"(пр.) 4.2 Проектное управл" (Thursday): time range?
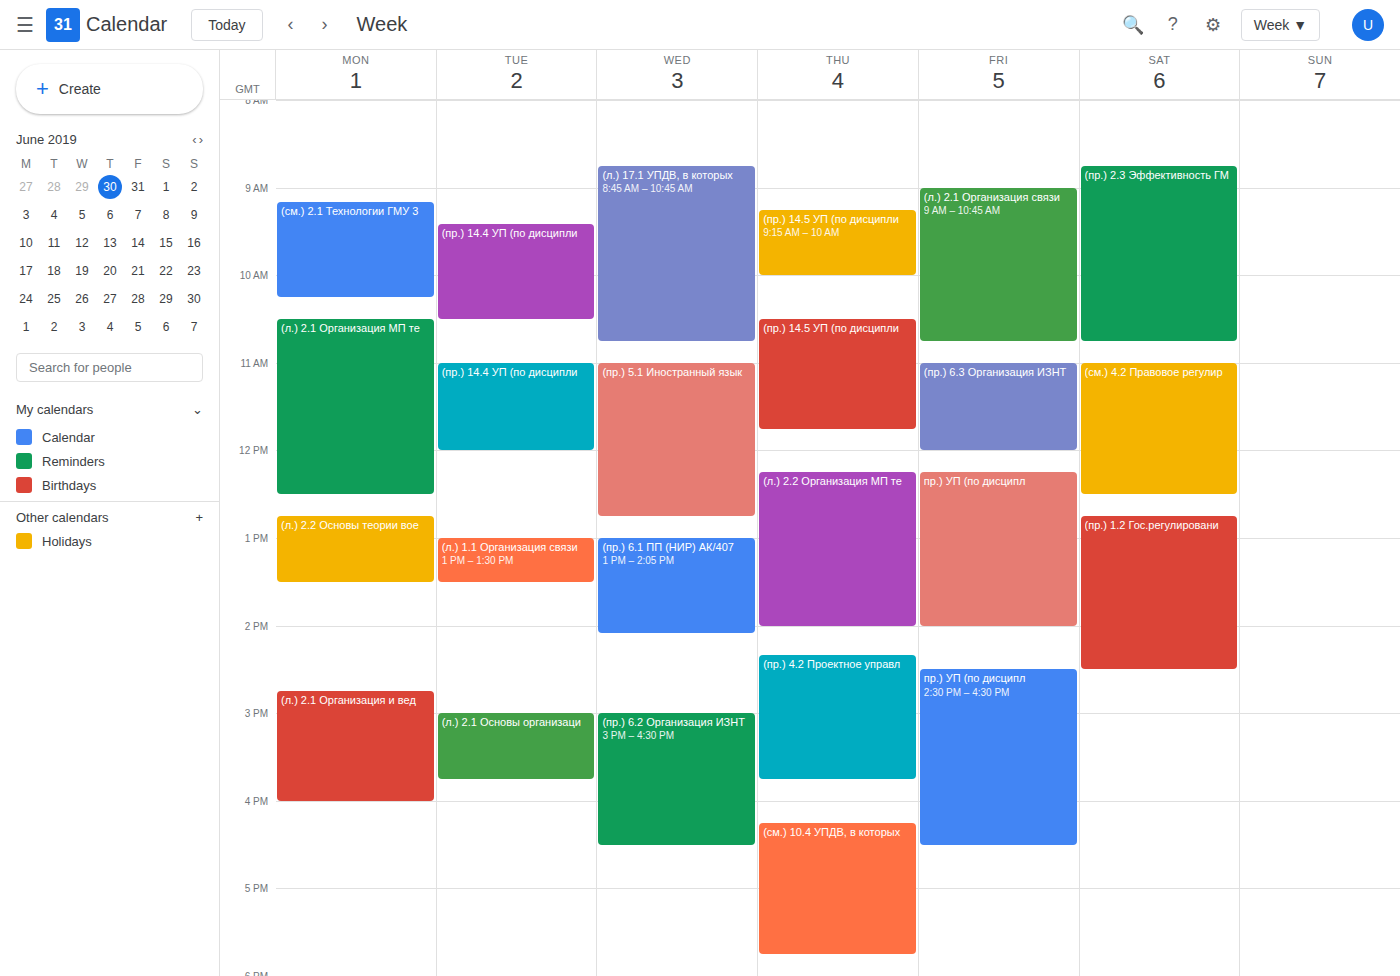
14:20 to 15:45